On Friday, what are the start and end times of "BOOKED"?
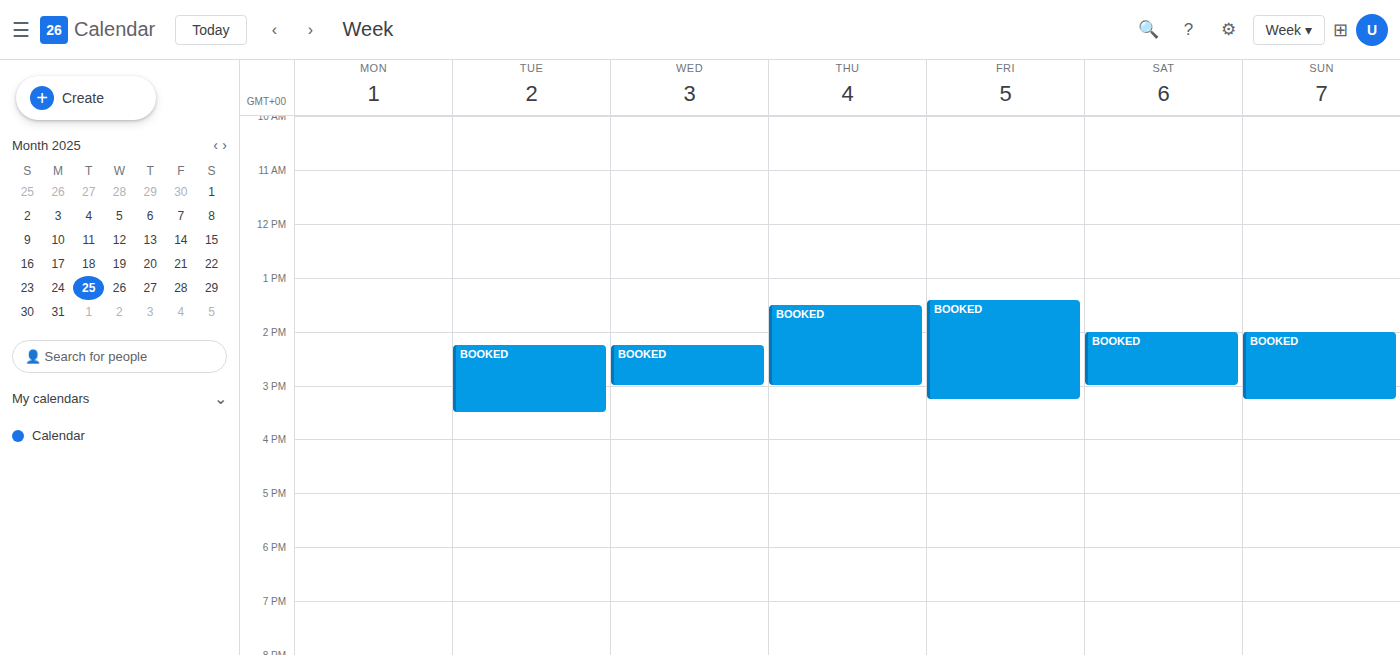
1:25 PM to 3:15 PM